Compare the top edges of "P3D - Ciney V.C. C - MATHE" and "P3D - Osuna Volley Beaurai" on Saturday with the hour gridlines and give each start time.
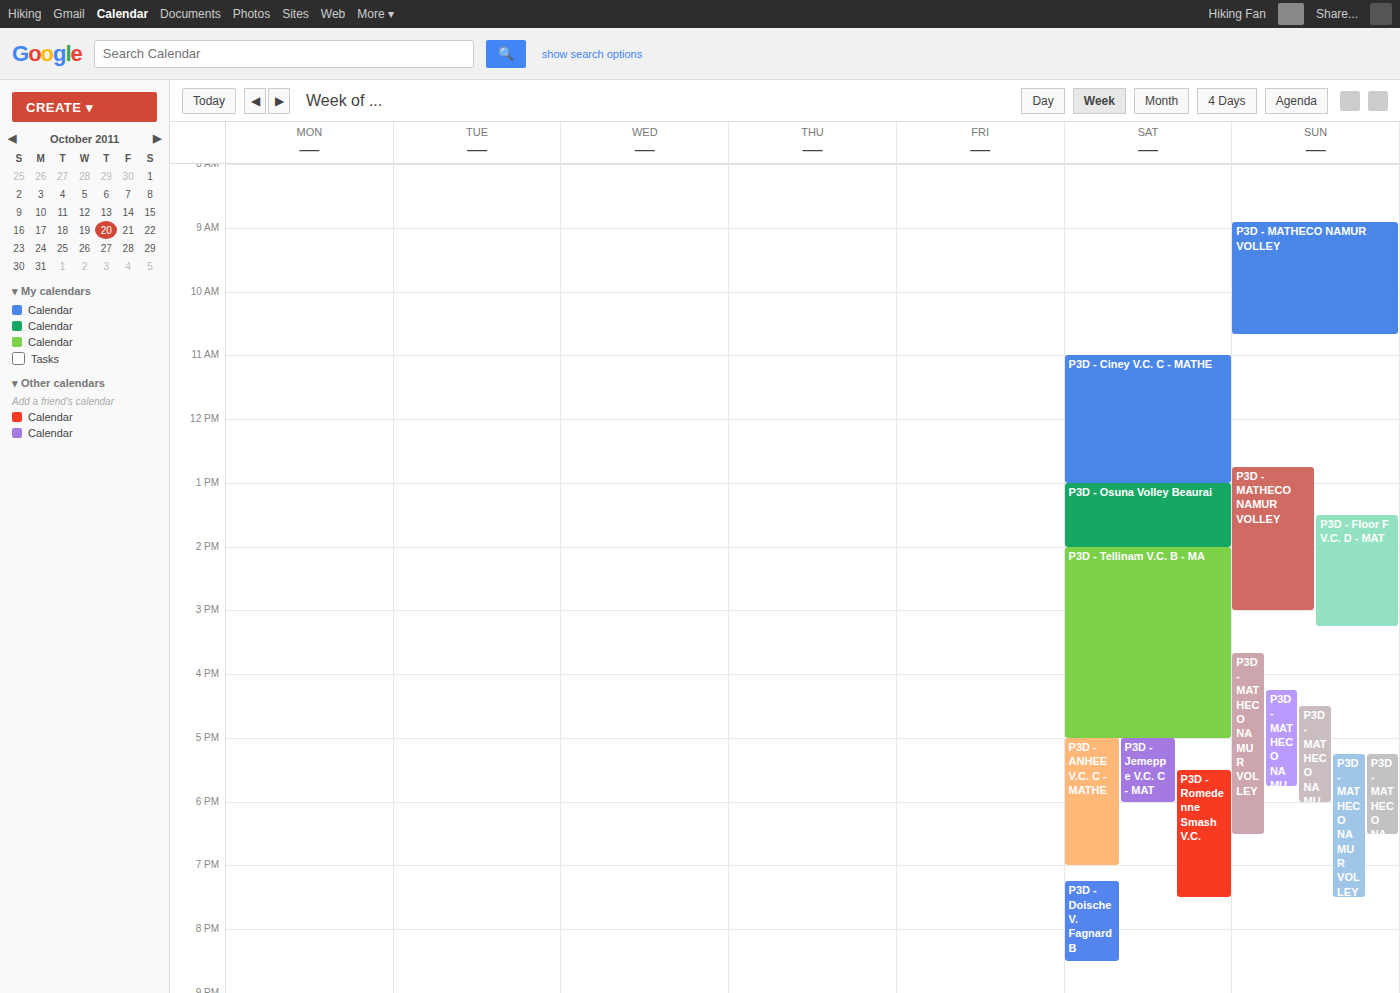
"P3D - Ciney V.C. C - MATHE": 11:00 AM, exactly on the 11 AM line. "P3D - Osuna Volley Beaurai": 1:00 PM, exactly on the 1 PM line.